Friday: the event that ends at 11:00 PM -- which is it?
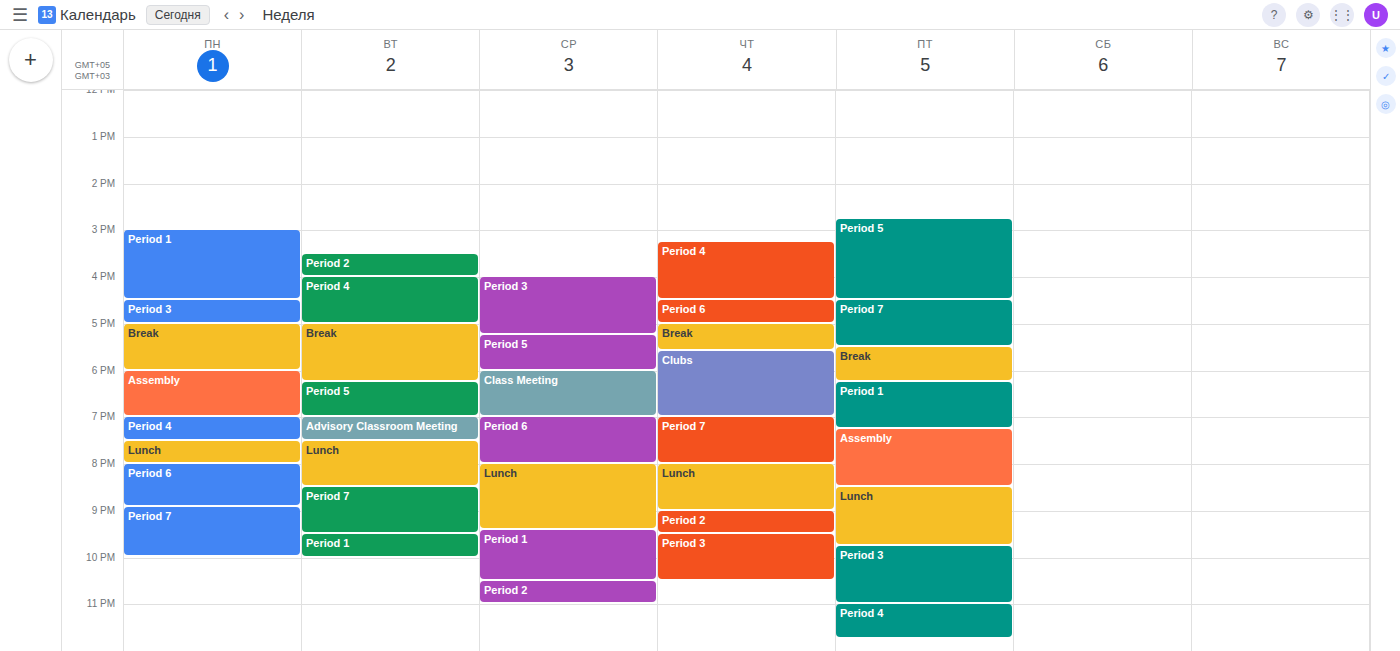
"Period 3"